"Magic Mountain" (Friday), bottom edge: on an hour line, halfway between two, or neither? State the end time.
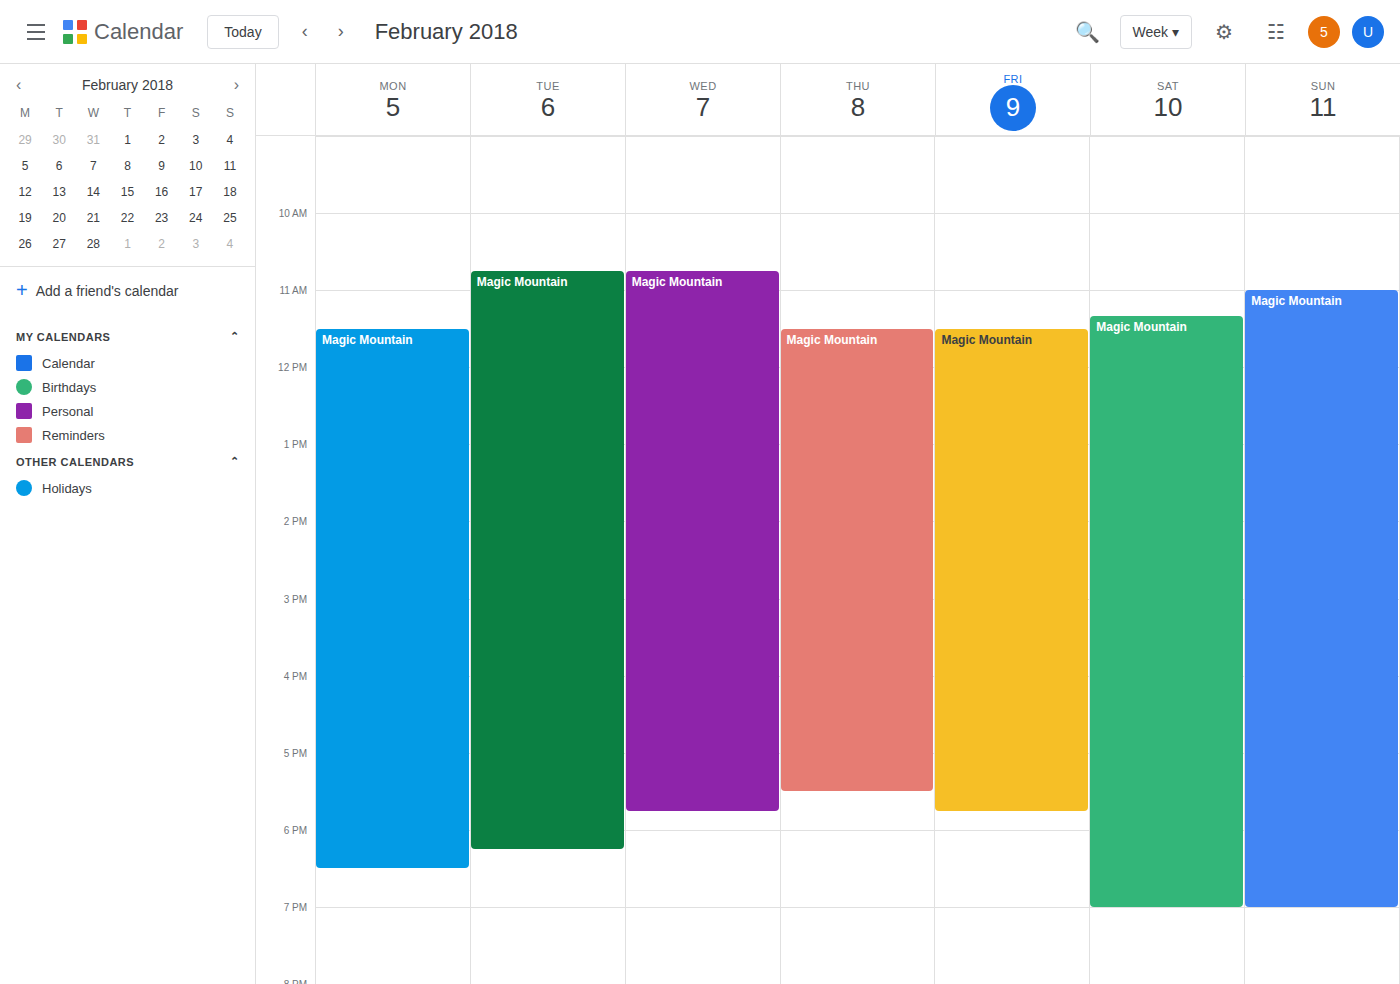
5:45 PM -- neither: three quarters of the way from the 5 PM line to the 6 PM line.